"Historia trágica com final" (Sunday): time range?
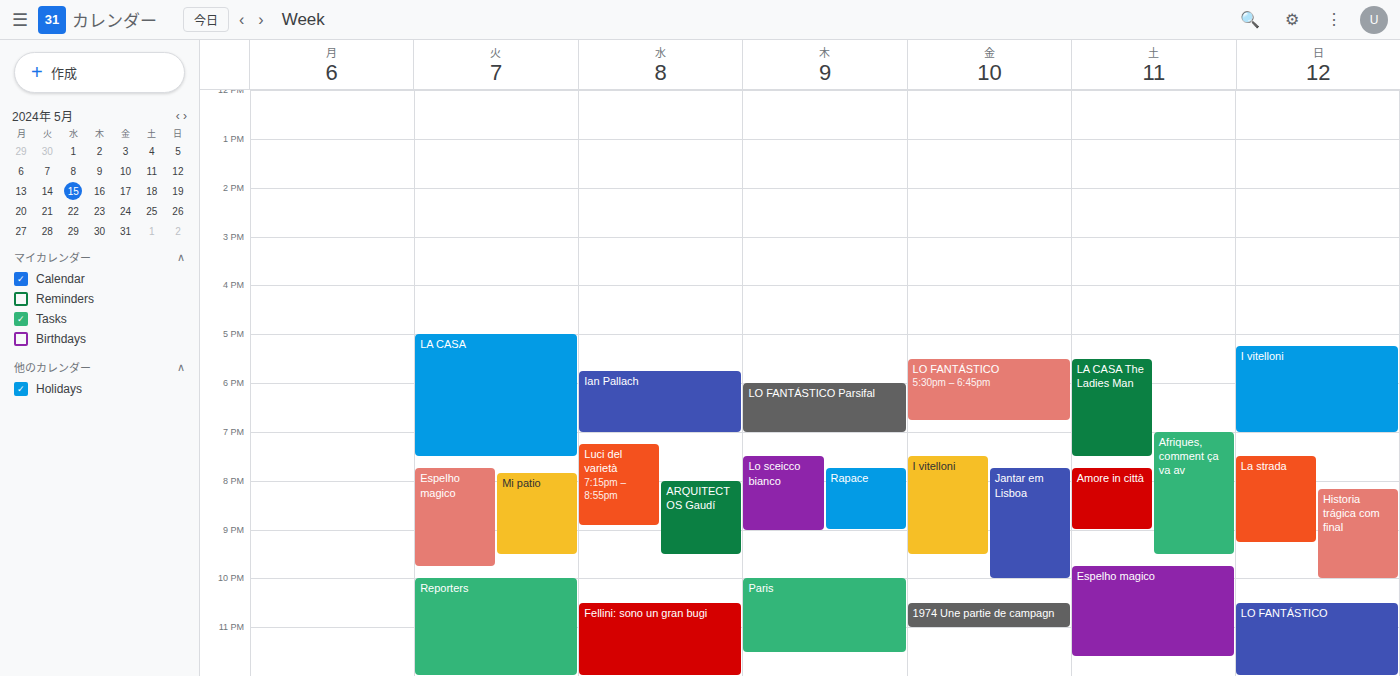
8:10 PM to 10:00 PM